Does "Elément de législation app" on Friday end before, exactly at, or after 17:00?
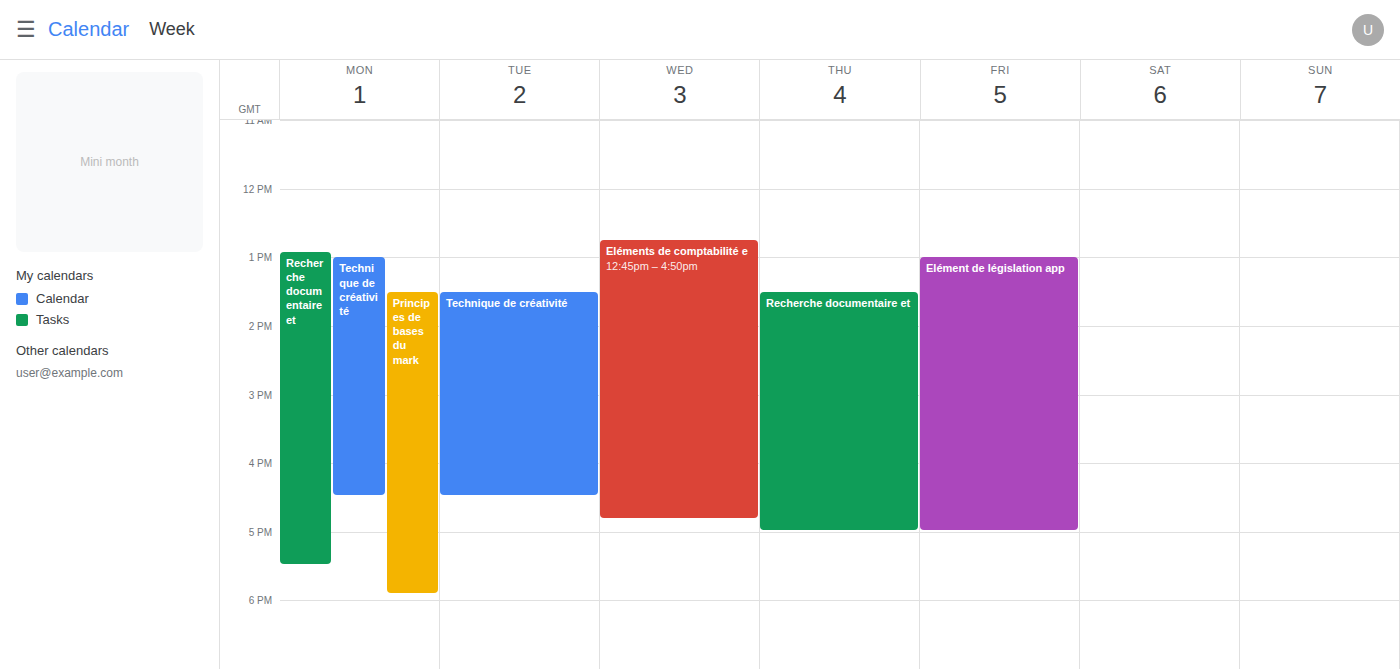
17:00 -- exactly at 17:00, on the 17:00 line.